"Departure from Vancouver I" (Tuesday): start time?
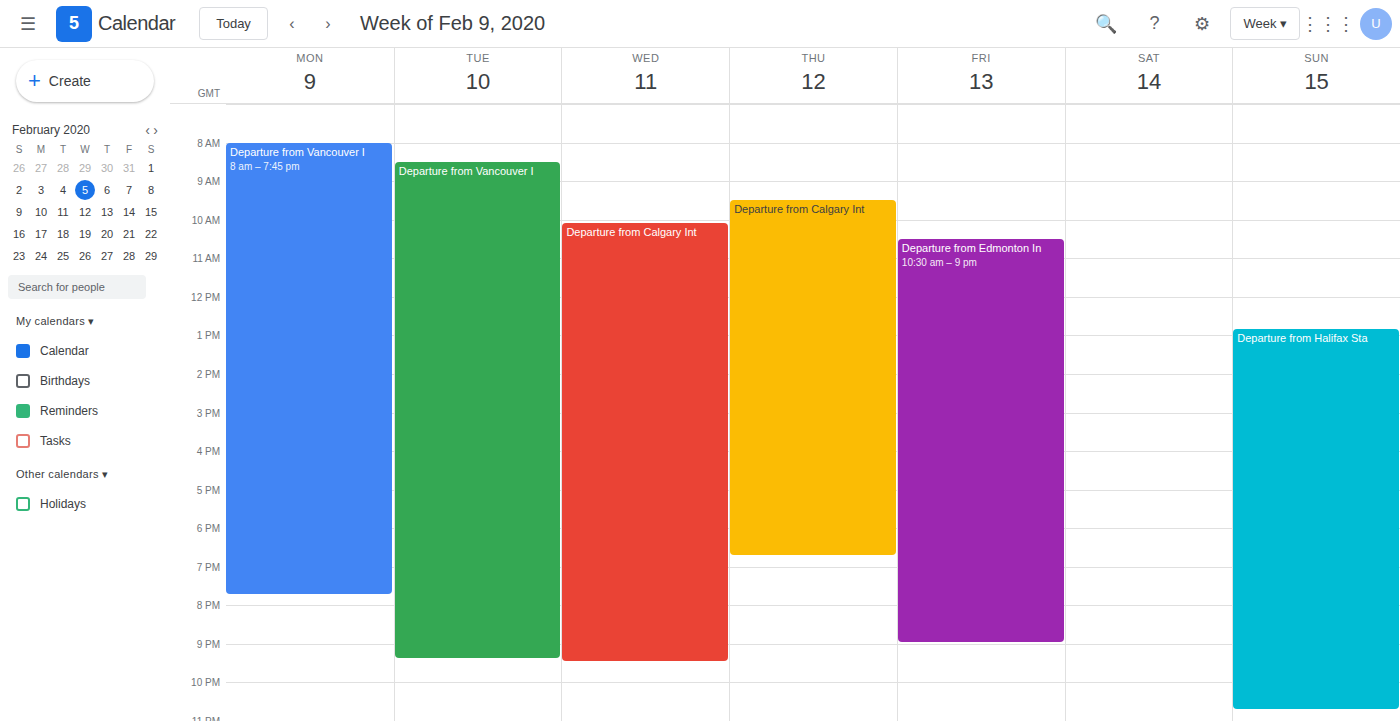
8:30 AM